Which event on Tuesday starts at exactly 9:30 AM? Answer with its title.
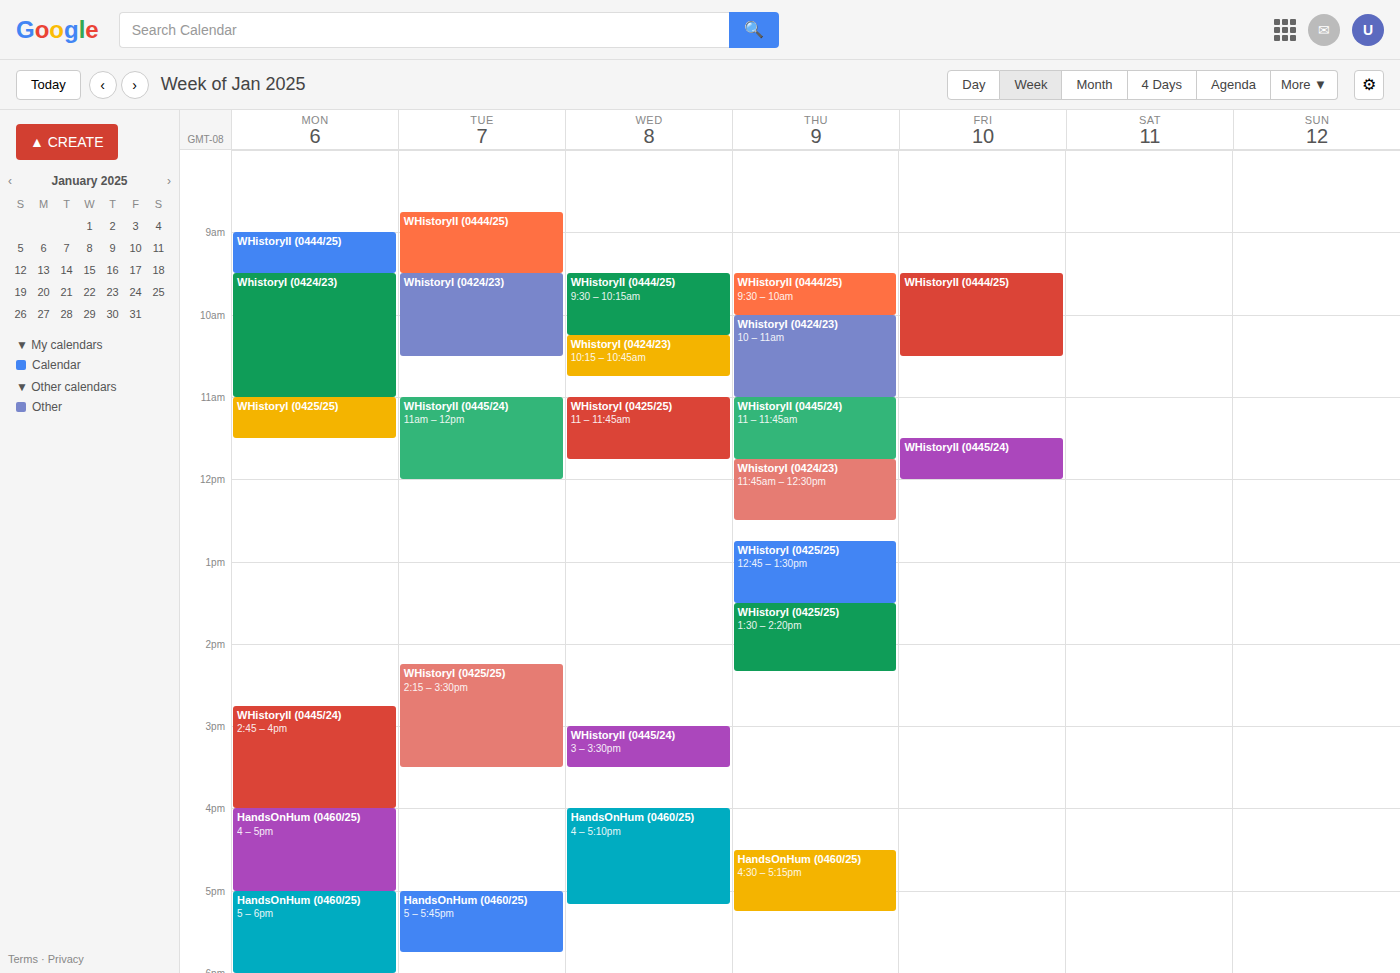
"WhistoryI (0424/23)"